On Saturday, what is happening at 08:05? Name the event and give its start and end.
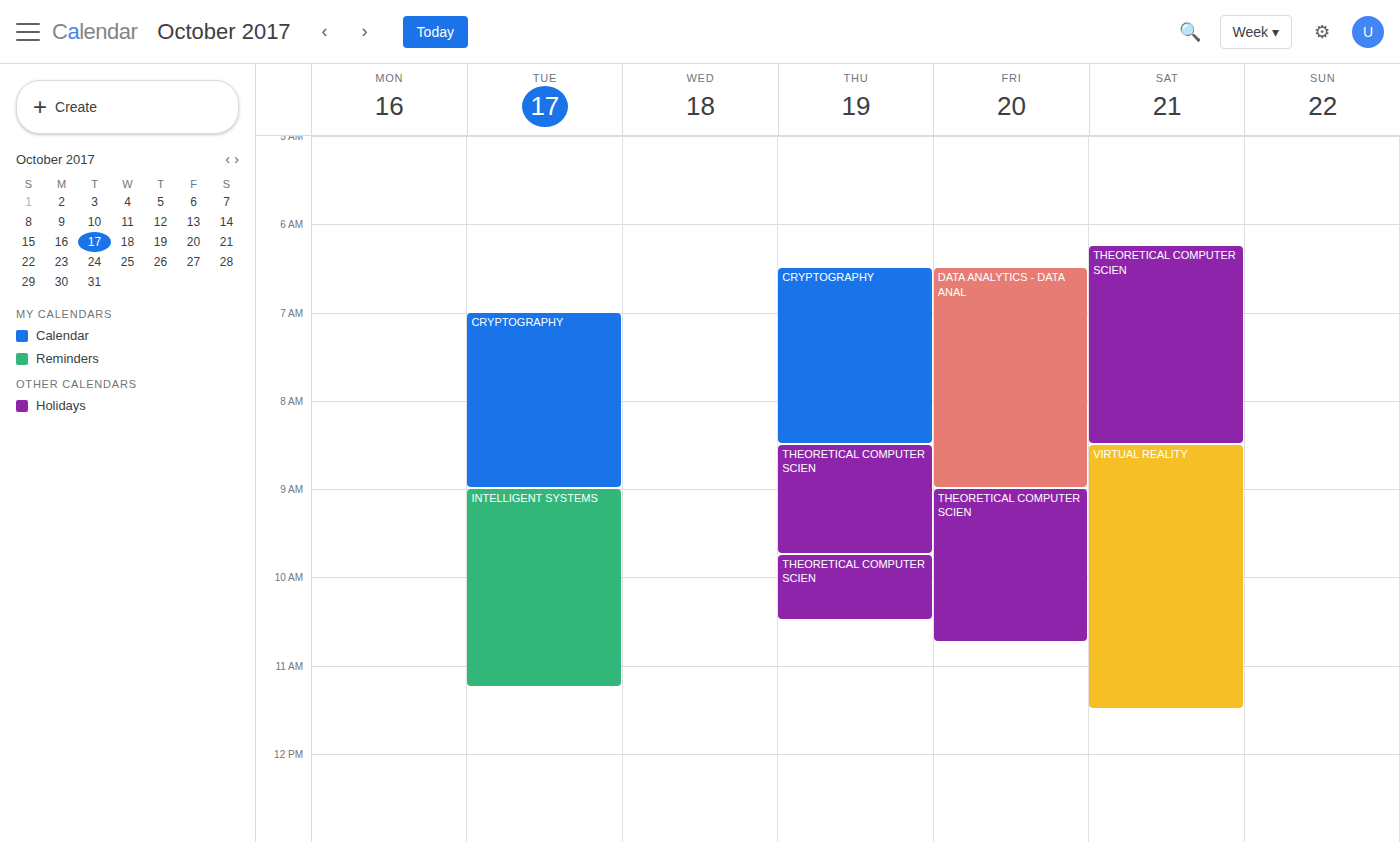
"THEORETICAL COMPUTER SCIEN", 06:15 to 08:30